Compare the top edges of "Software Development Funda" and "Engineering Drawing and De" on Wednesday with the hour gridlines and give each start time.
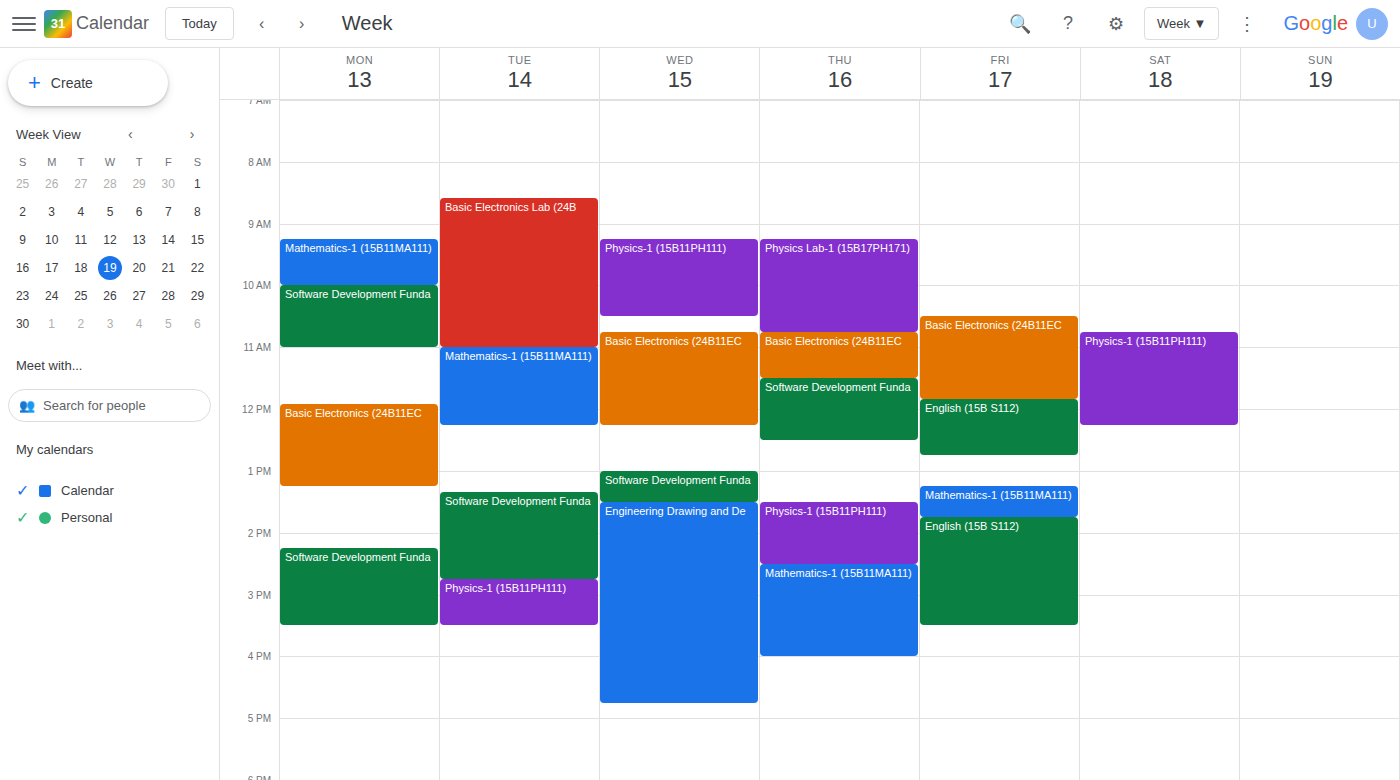
"Software Development Funda": 1:00 PM, exactly on the 1 PM line. "Engineering Drawing and De": 1:30 PM, halfway between the 1 PM and 2 PM lines.